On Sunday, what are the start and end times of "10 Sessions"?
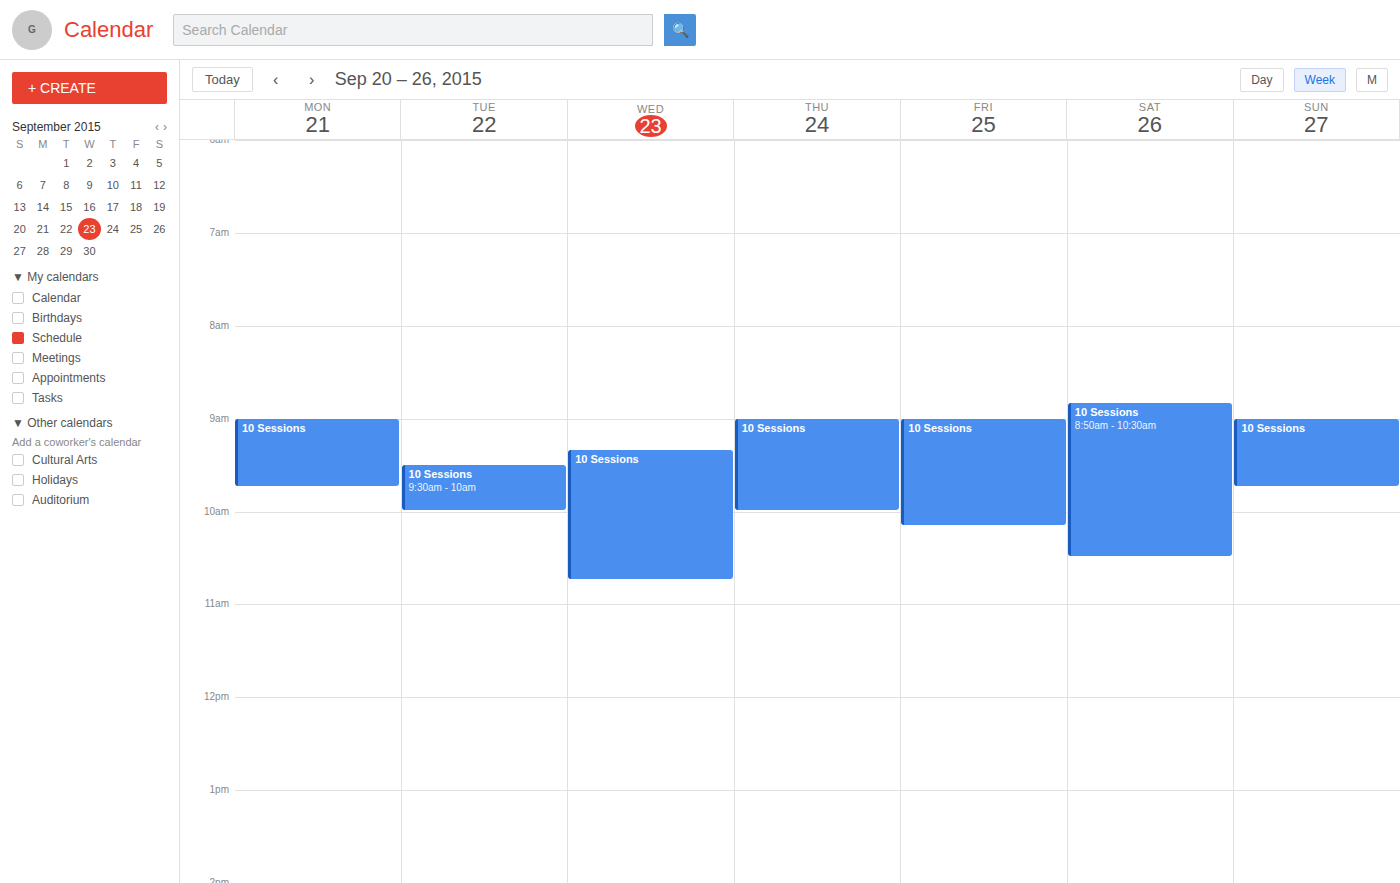
9:00 AM to 9:45 AM